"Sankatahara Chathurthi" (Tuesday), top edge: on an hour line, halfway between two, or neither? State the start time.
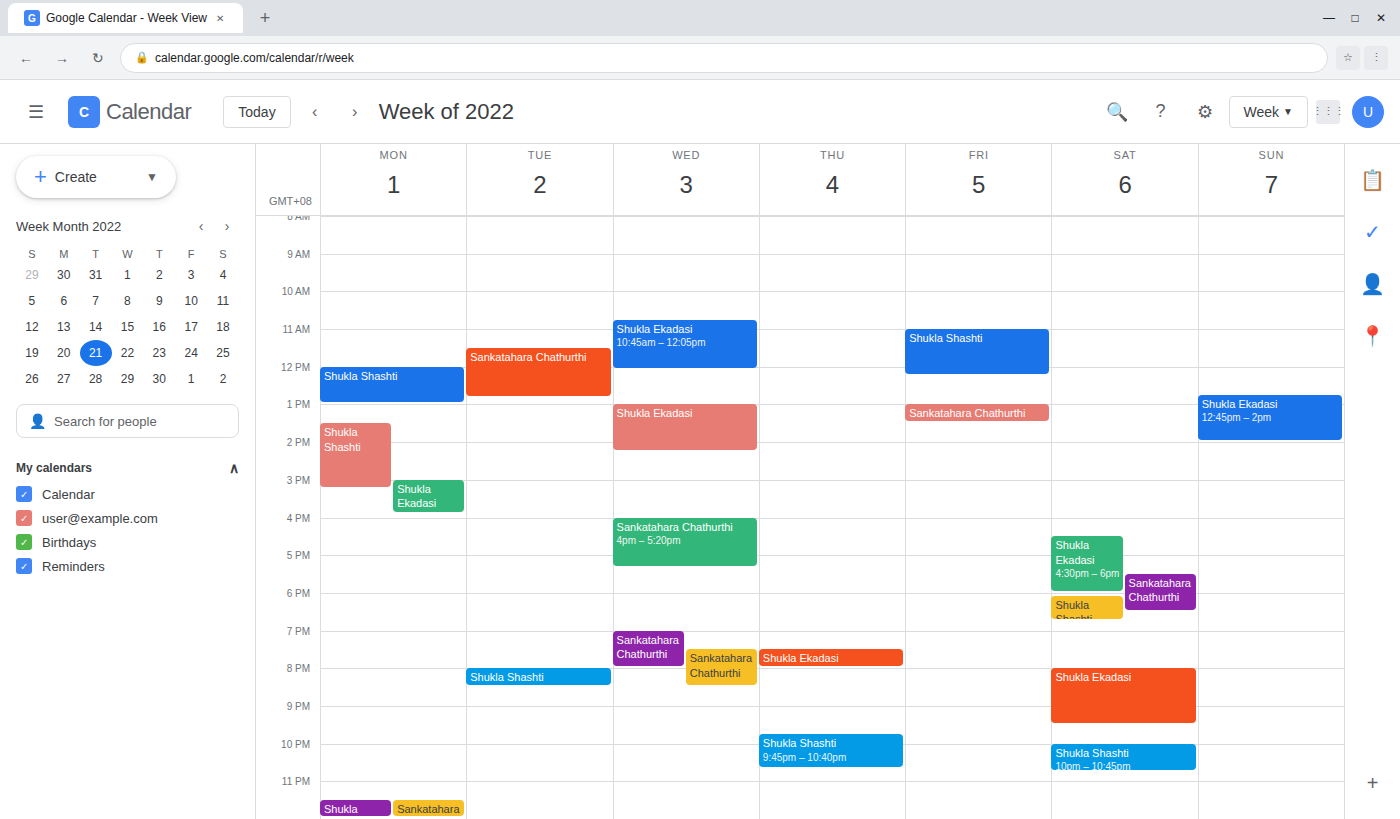
11:30 AM -- halfway between the 11 AM and 12 PM lines.